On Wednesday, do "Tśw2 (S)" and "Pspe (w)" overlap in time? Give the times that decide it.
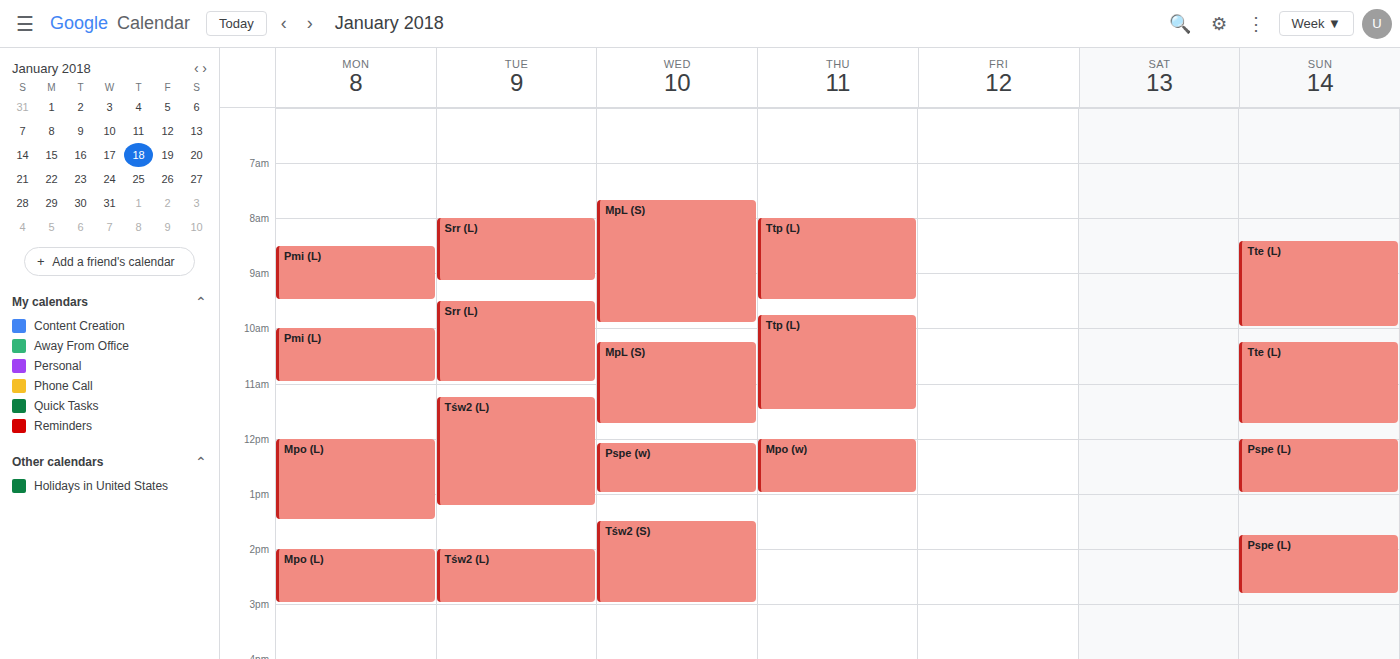
"Pspe (w)" ends at 1:00 PM and "Tśw2 (S)" starts at 1:30 PM -- no overlap.